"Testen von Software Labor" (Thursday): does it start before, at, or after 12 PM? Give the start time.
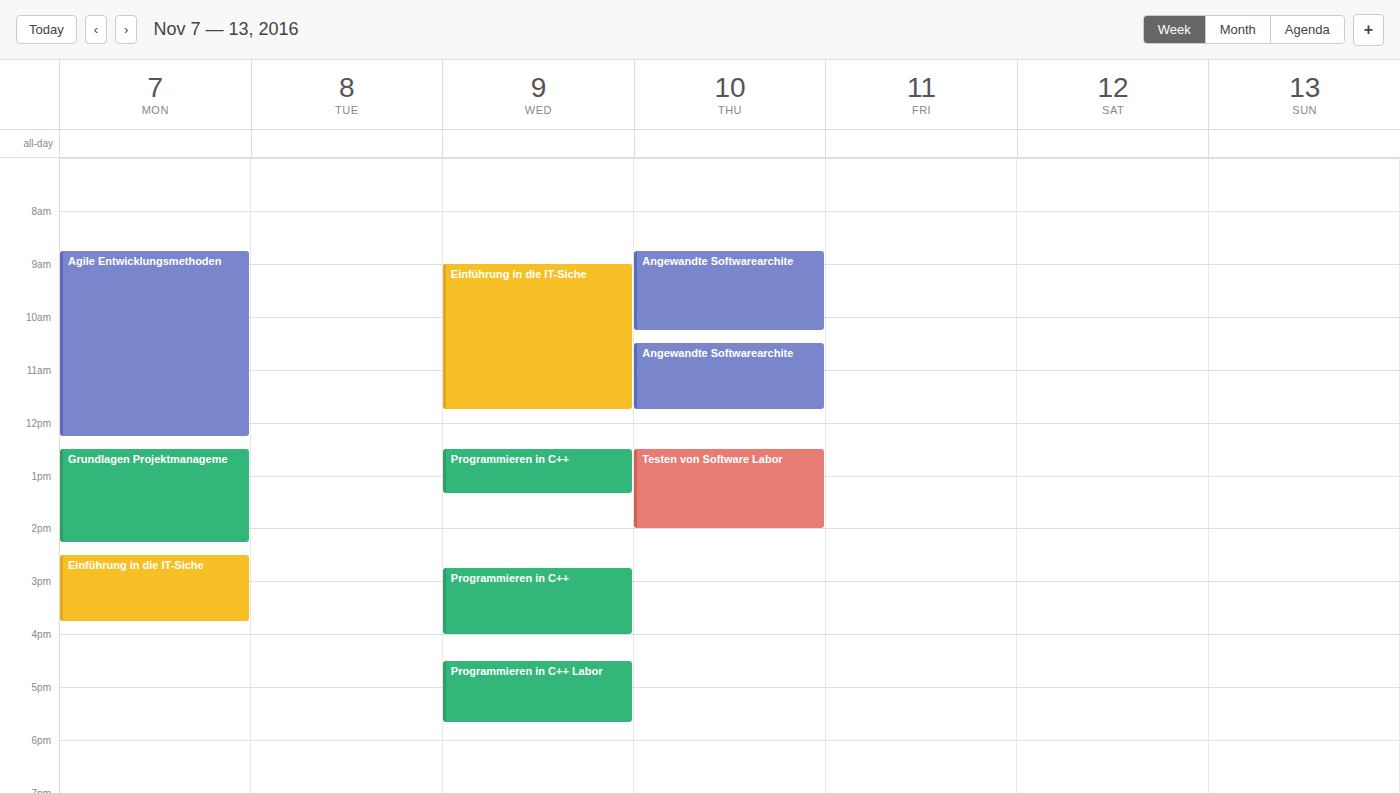
12:30 PM -- after 12 PM, 30 minutes below the 12 PM line.